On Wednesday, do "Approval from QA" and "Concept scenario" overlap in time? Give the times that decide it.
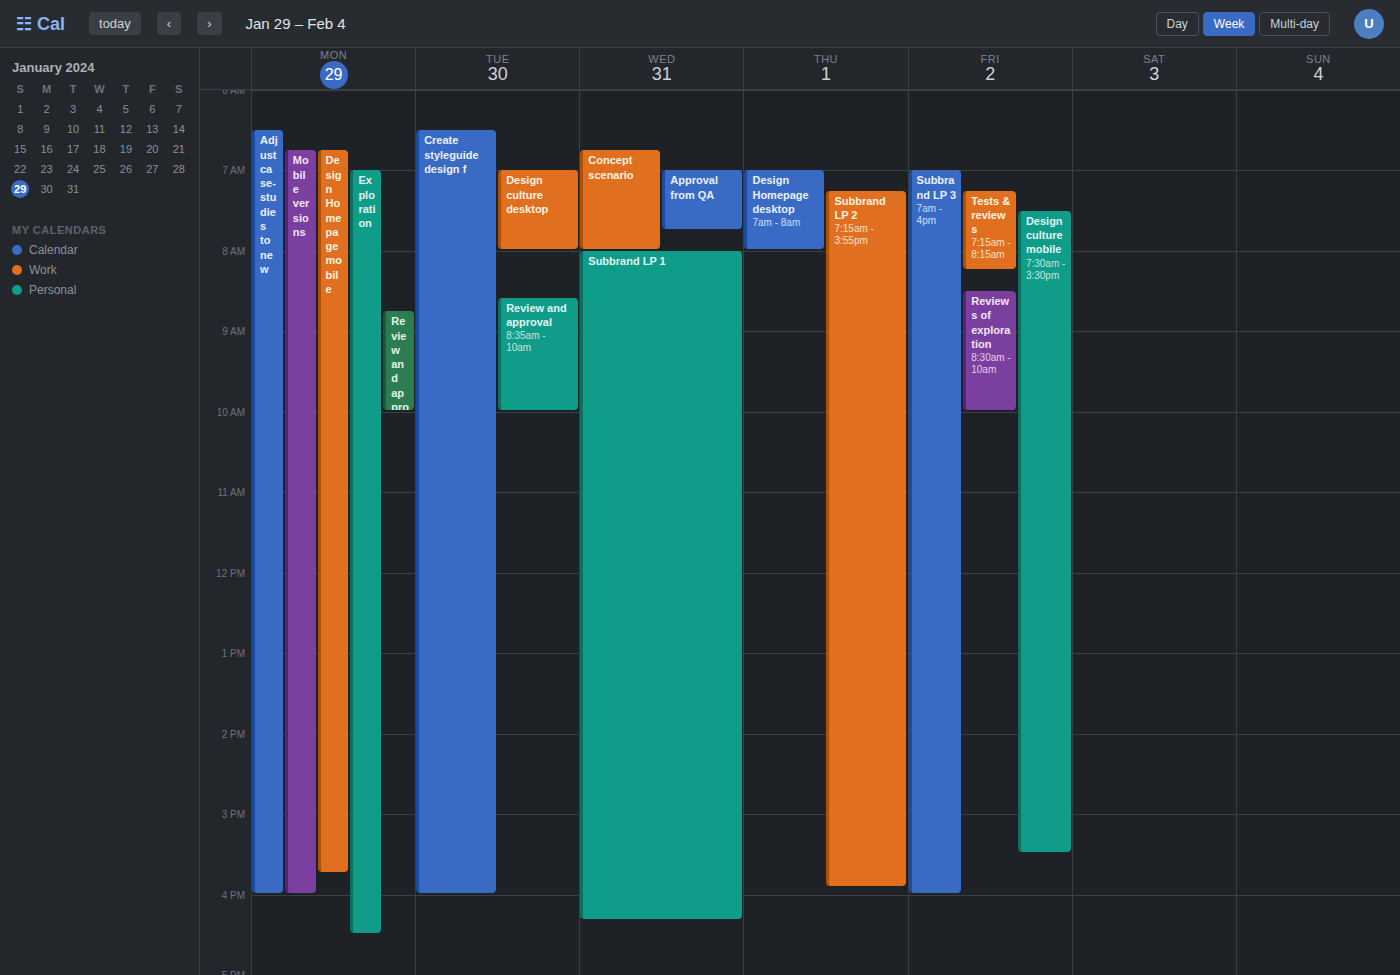
"Approval from QA" runs 7:00 AM to 7:45 AM, inside "Concept scenario" -- they overlap.